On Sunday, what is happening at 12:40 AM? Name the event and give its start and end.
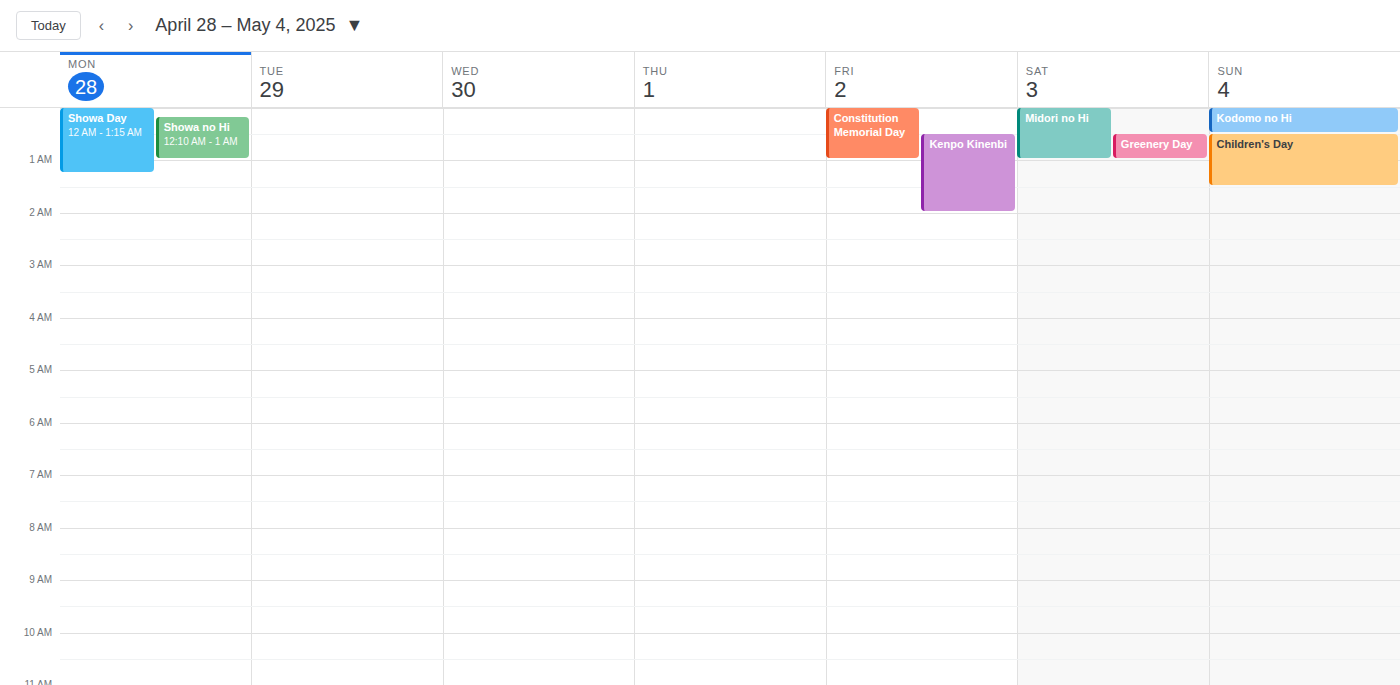
"Children's Day", 12:30 AM to 1:30 AM